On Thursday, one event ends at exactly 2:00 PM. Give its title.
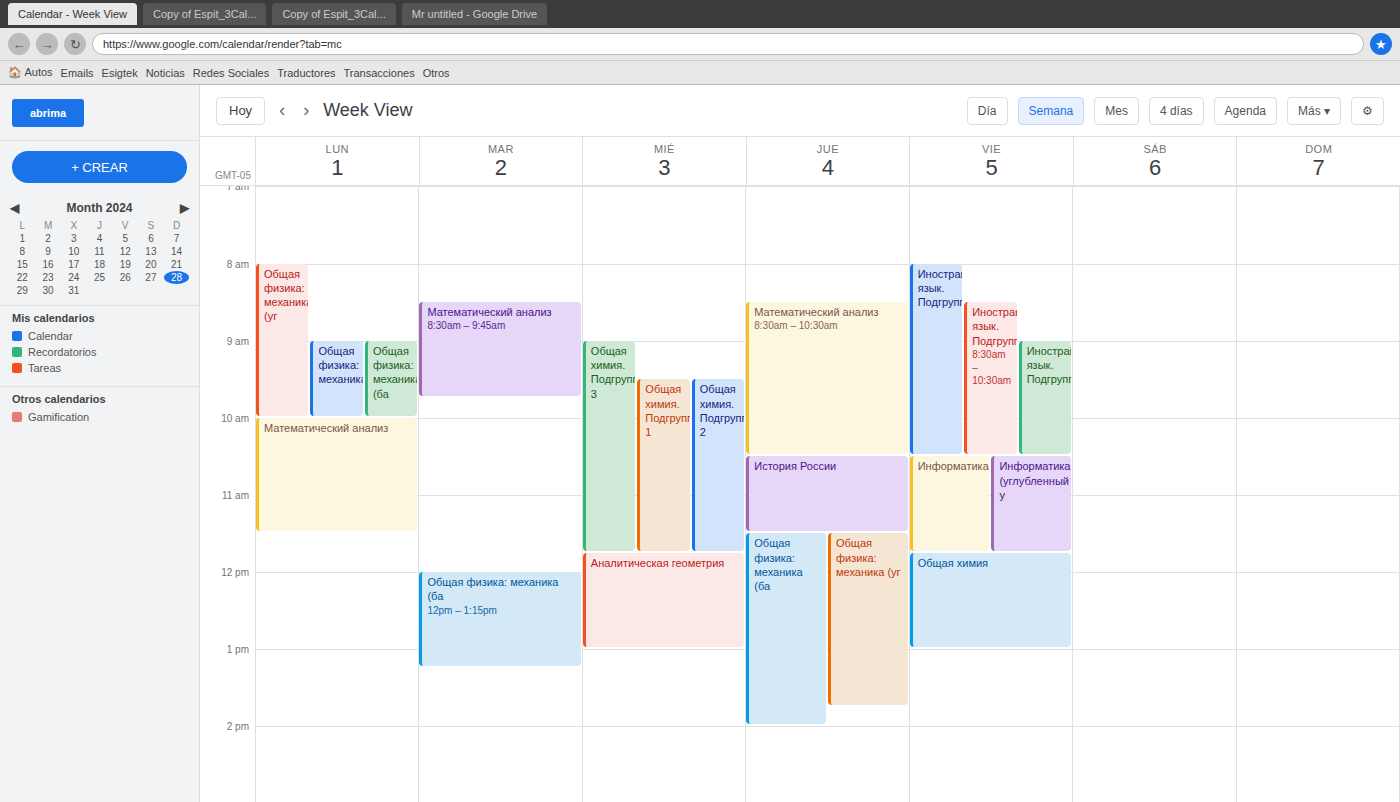
"Общая физика: механика (ба"